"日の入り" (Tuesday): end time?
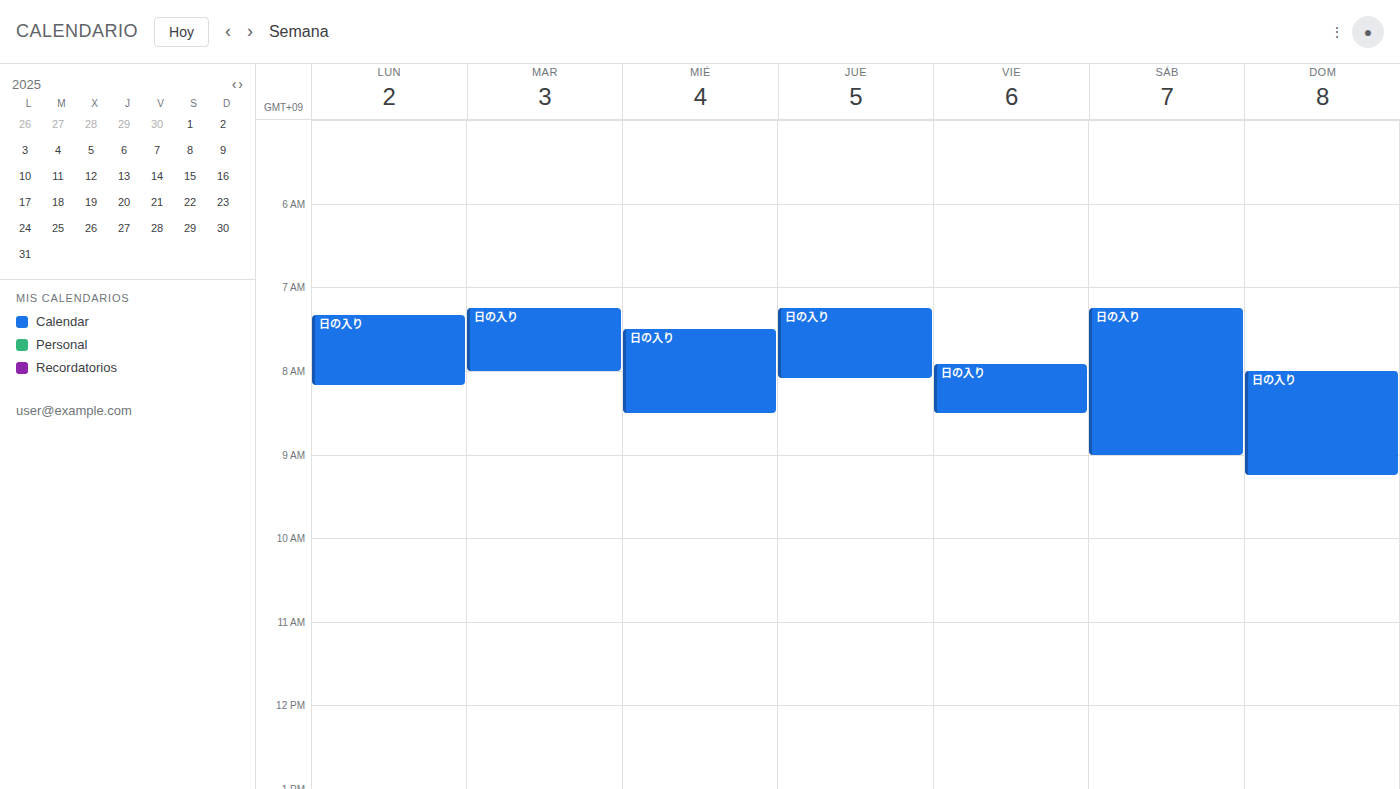
8:00 AM